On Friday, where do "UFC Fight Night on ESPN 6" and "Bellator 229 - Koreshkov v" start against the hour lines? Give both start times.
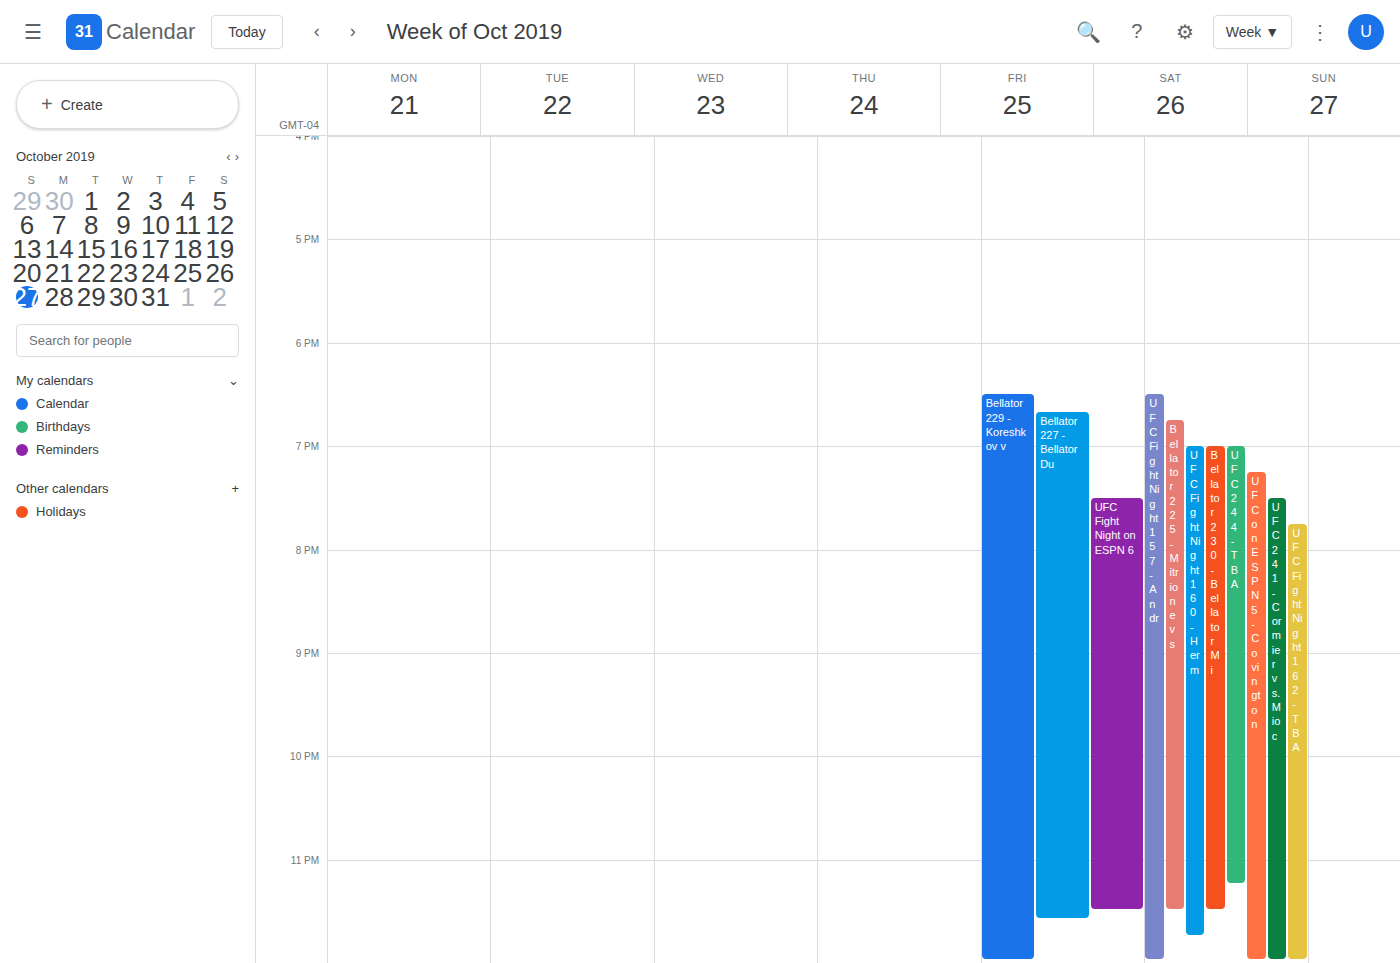
"UFC Fight Night on ESPN 6": 7:30 PM, halfway between the 7 PM and 8 PM lines. "Bellator 229 - Koreshkov v": 6:30 PM, halfway between the 6 PM and 7 PM lines.